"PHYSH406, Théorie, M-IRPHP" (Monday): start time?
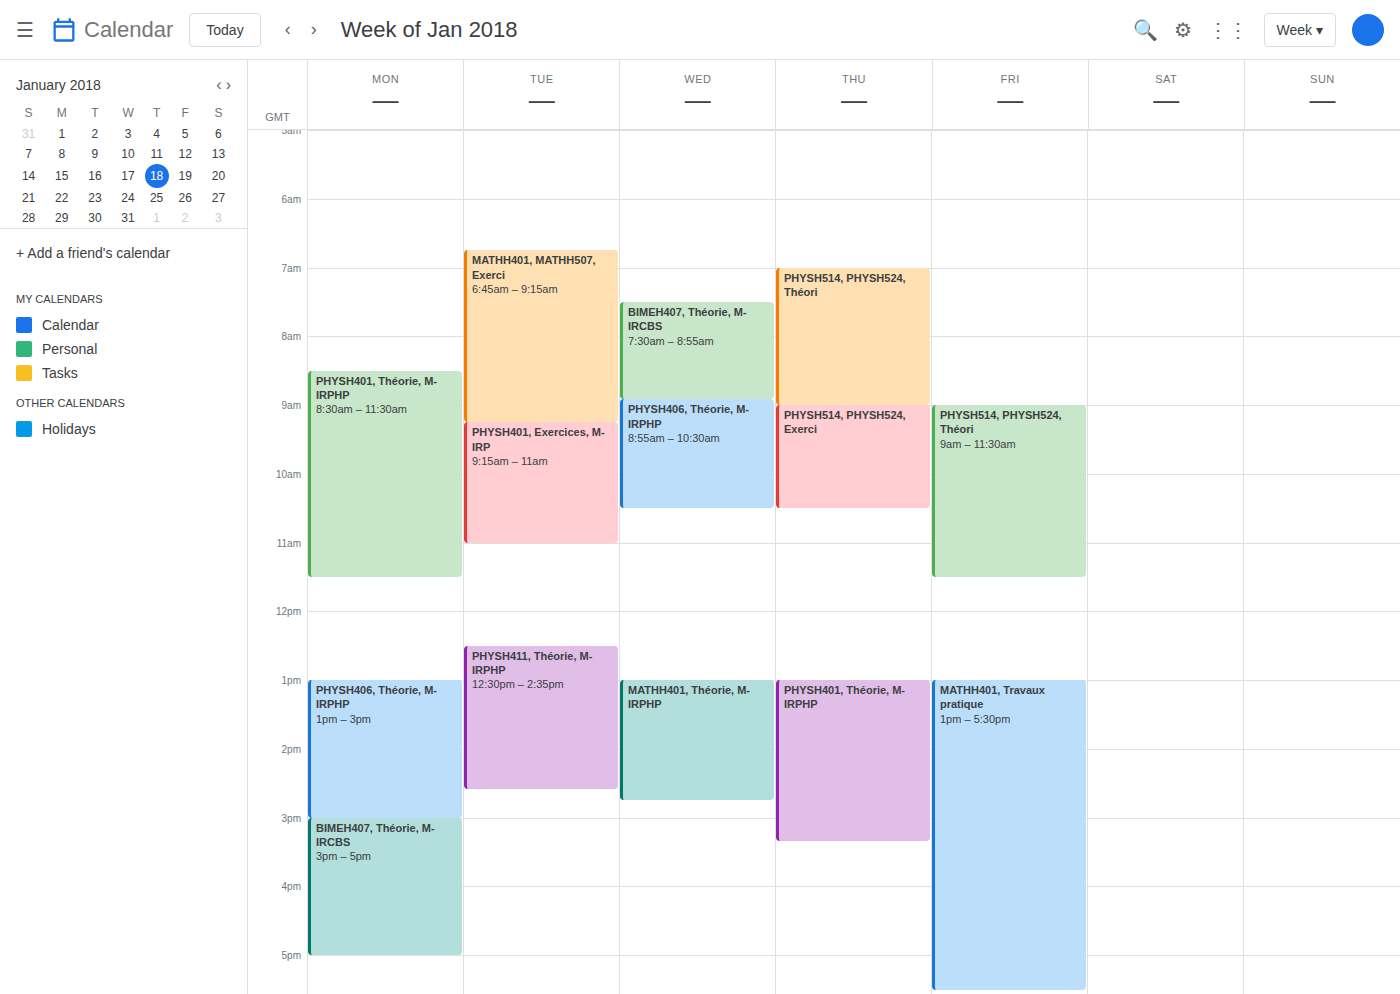
13:00